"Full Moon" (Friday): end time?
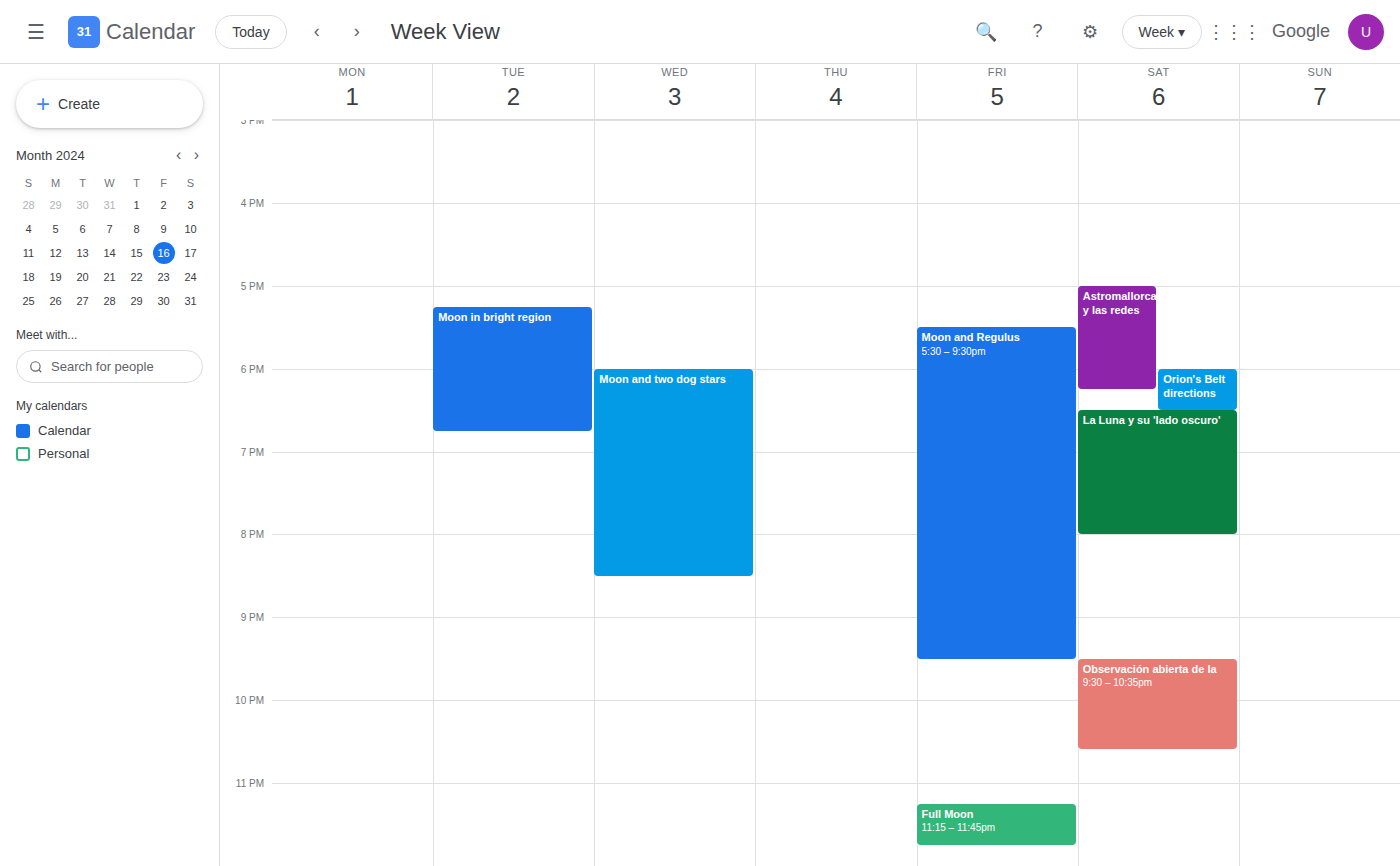
11:45 PM